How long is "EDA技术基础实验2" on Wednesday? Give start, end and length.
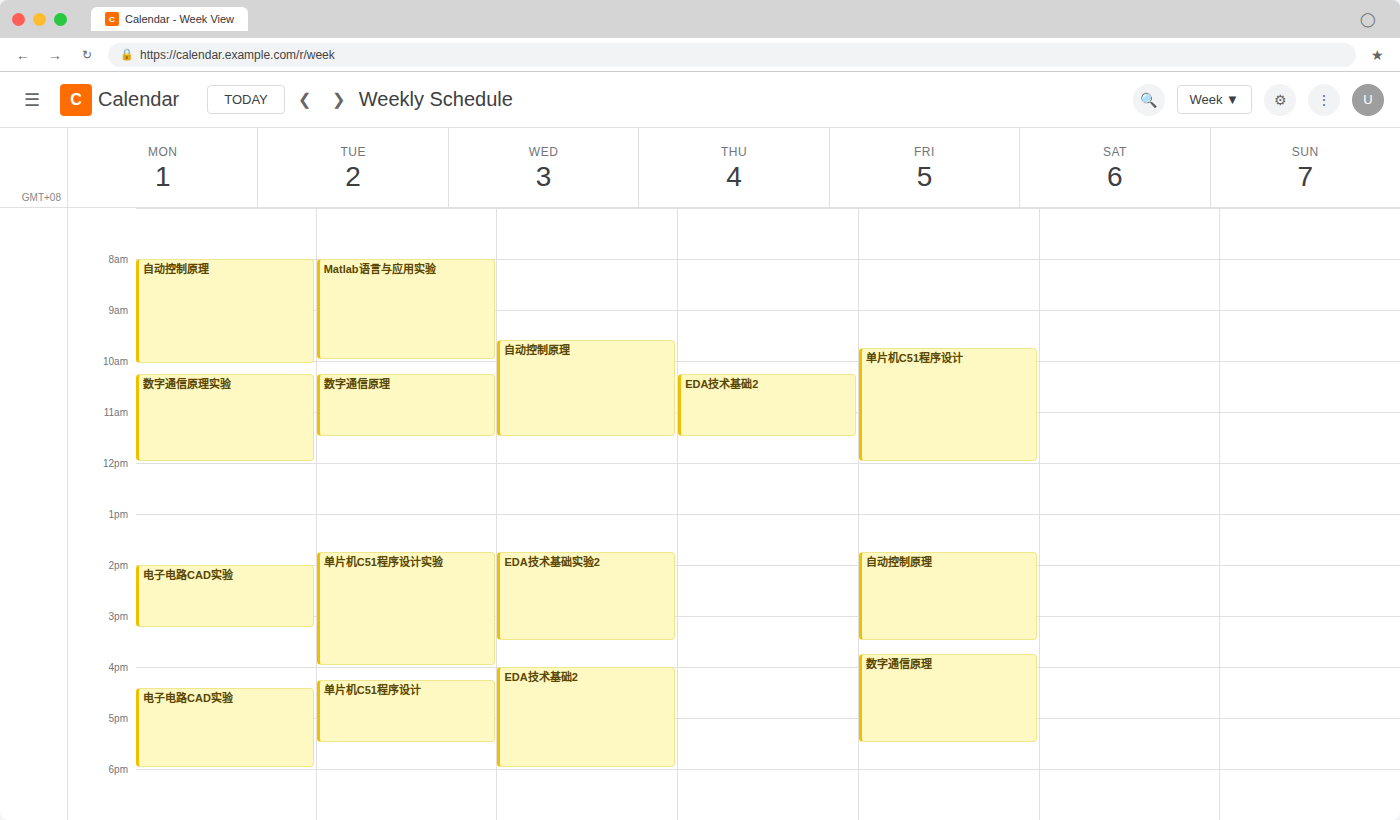
1:45 PM to 3:30 PM, 1 hour 45 minutes